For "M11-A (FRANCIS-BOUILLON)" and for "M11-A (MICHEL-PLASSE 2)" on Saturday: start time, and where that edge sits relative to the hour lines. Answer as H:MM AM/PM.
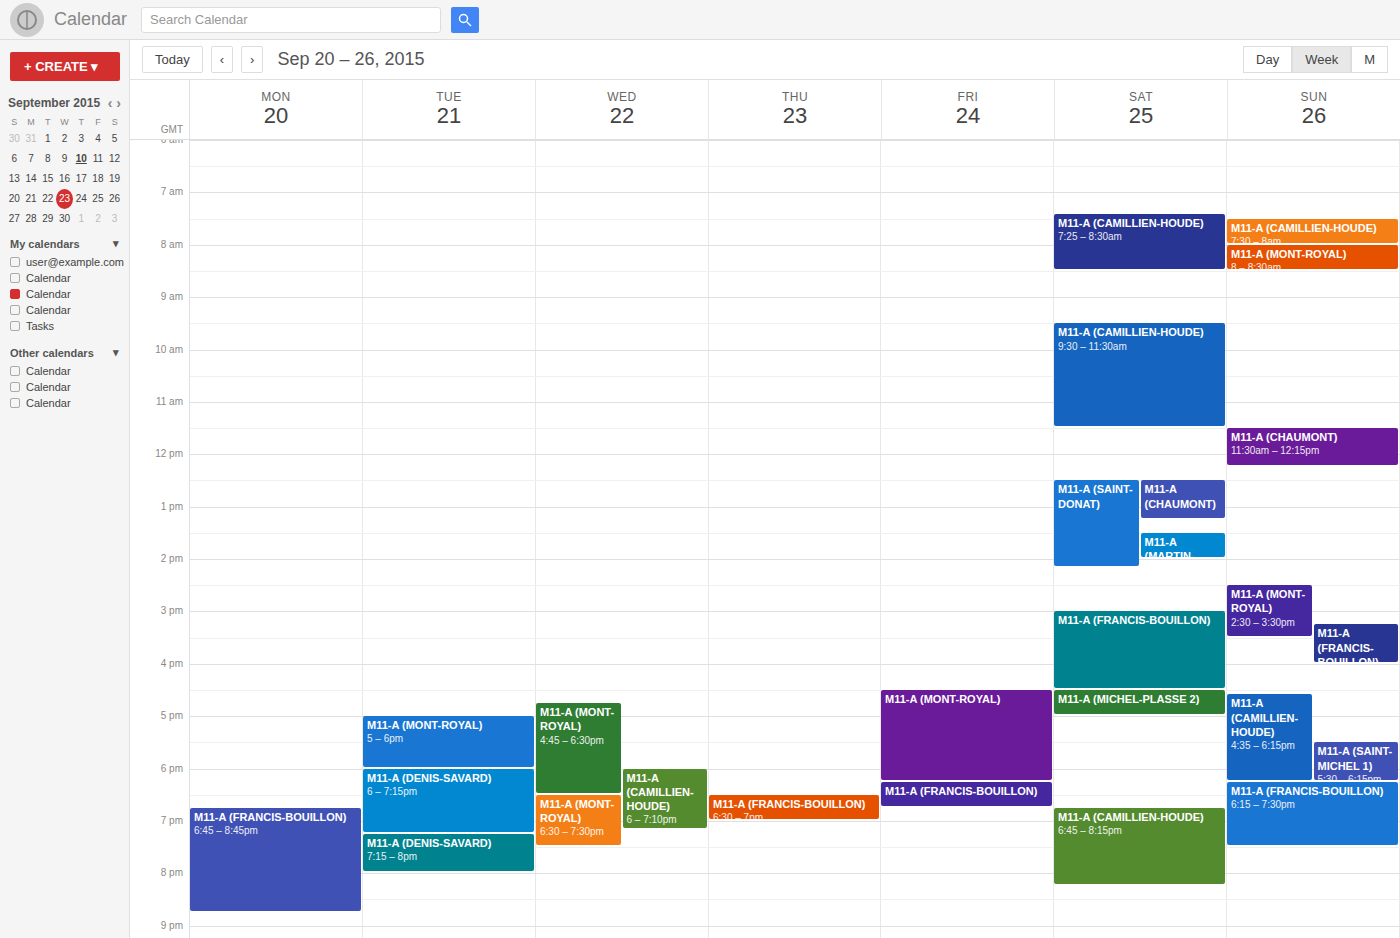
"M11-A (FRANCIS-BOUILLON)": 3:00 PM, exactly on the 3 PM line. "M11-A (MICHEL-PLASSE 2)": 4:30 PM, halfway between the 4 PM and 5 PM lines.